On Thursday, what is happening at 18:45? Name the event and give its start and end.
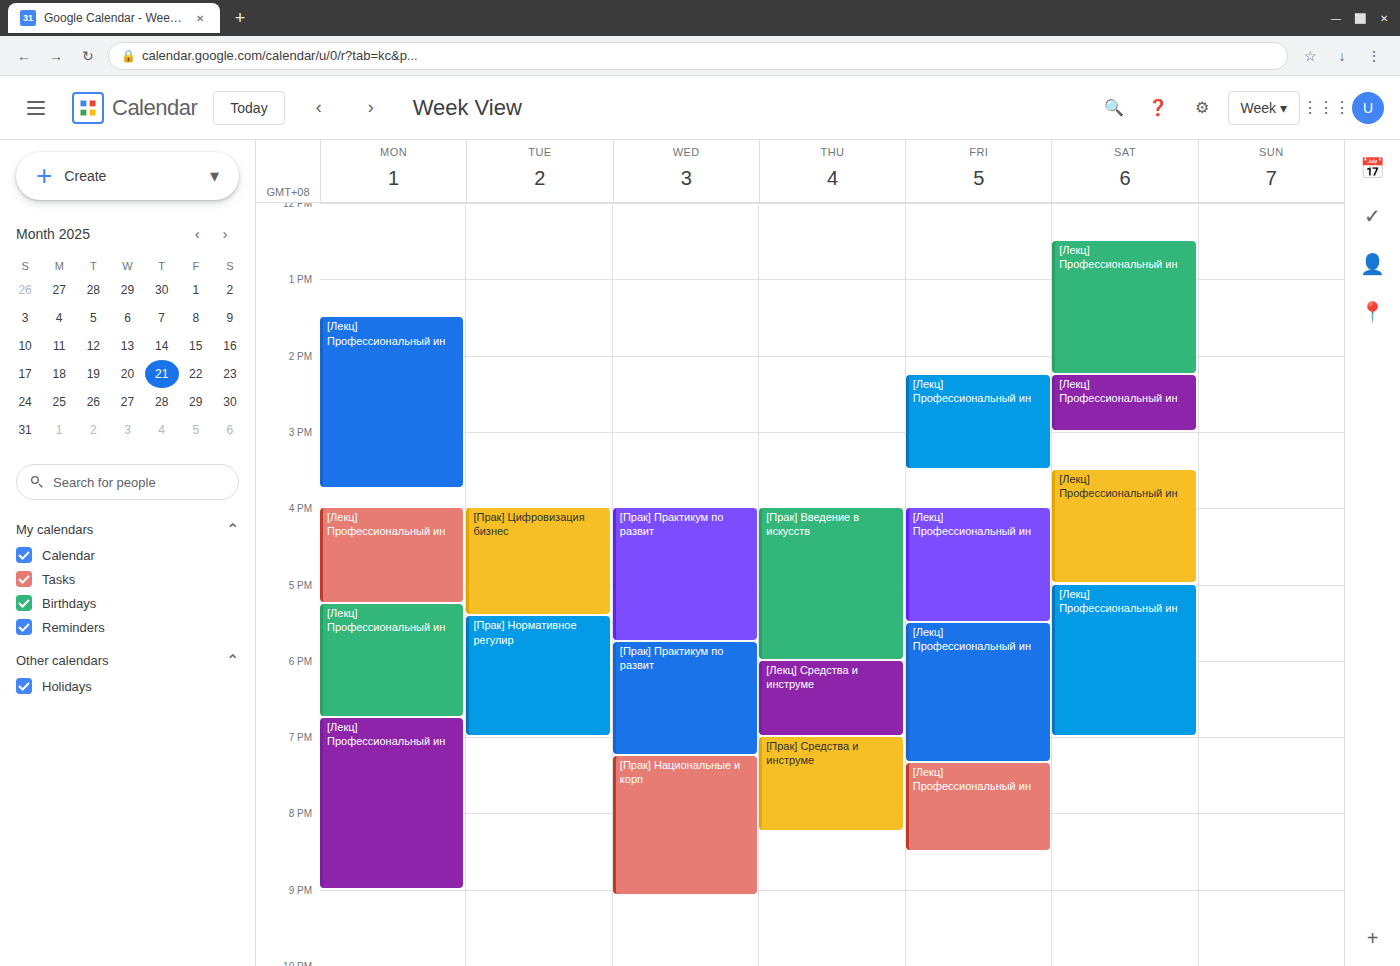
"[Лекц] Средства и инструме", 18:00 to 19:00